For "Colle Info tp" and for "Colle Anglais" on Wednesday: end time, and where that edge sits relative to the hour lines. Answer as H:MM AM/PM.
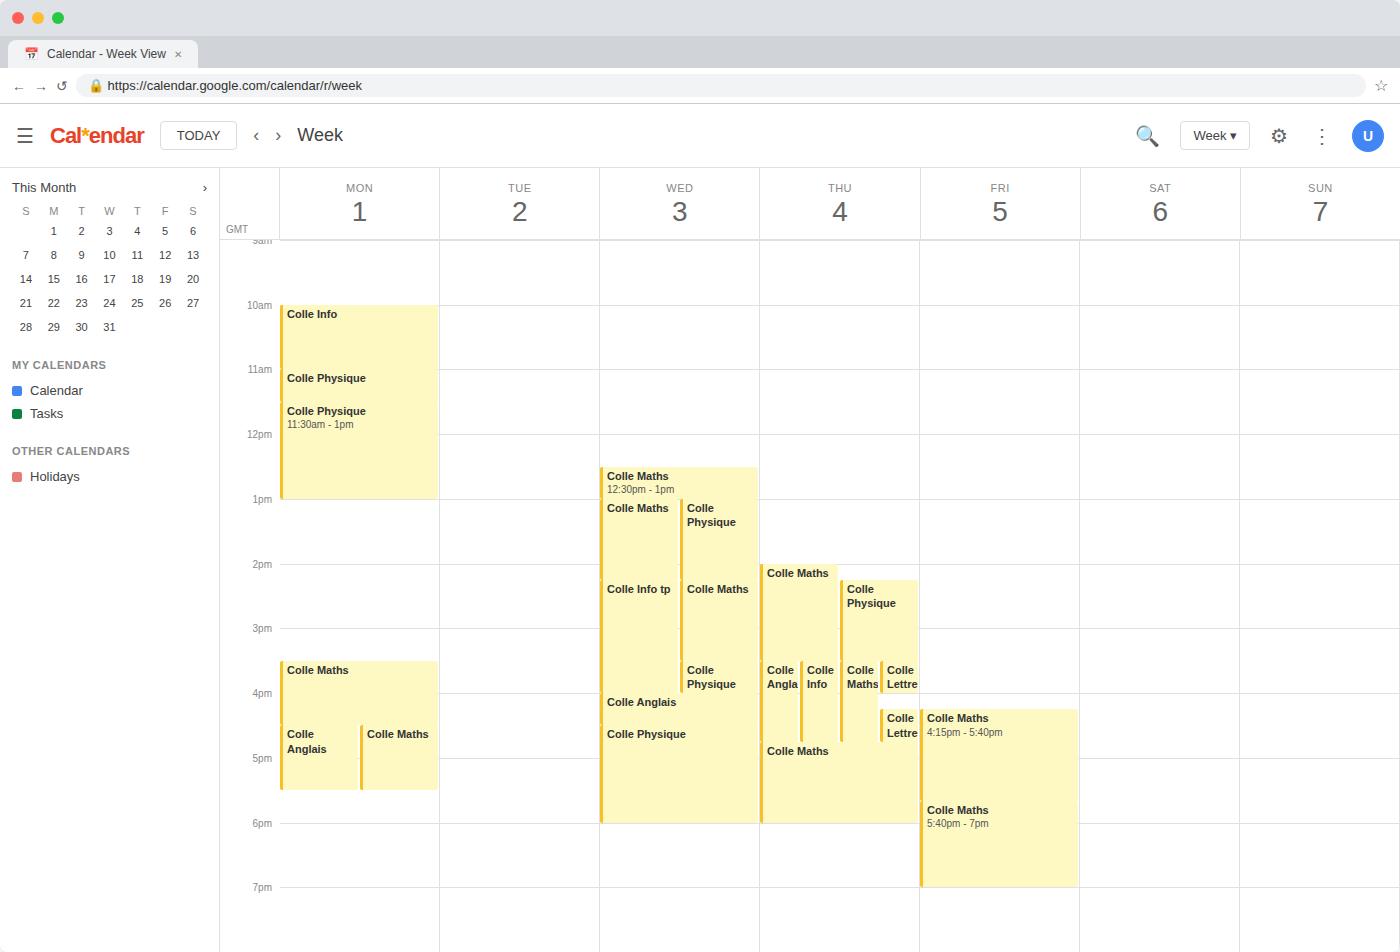
"Colle Info tp": 4:00 PM, exactly on the 4 PM line. "Colle Anglais": 4:30 PM, halfway between the 4 PM and 5 PM lines.